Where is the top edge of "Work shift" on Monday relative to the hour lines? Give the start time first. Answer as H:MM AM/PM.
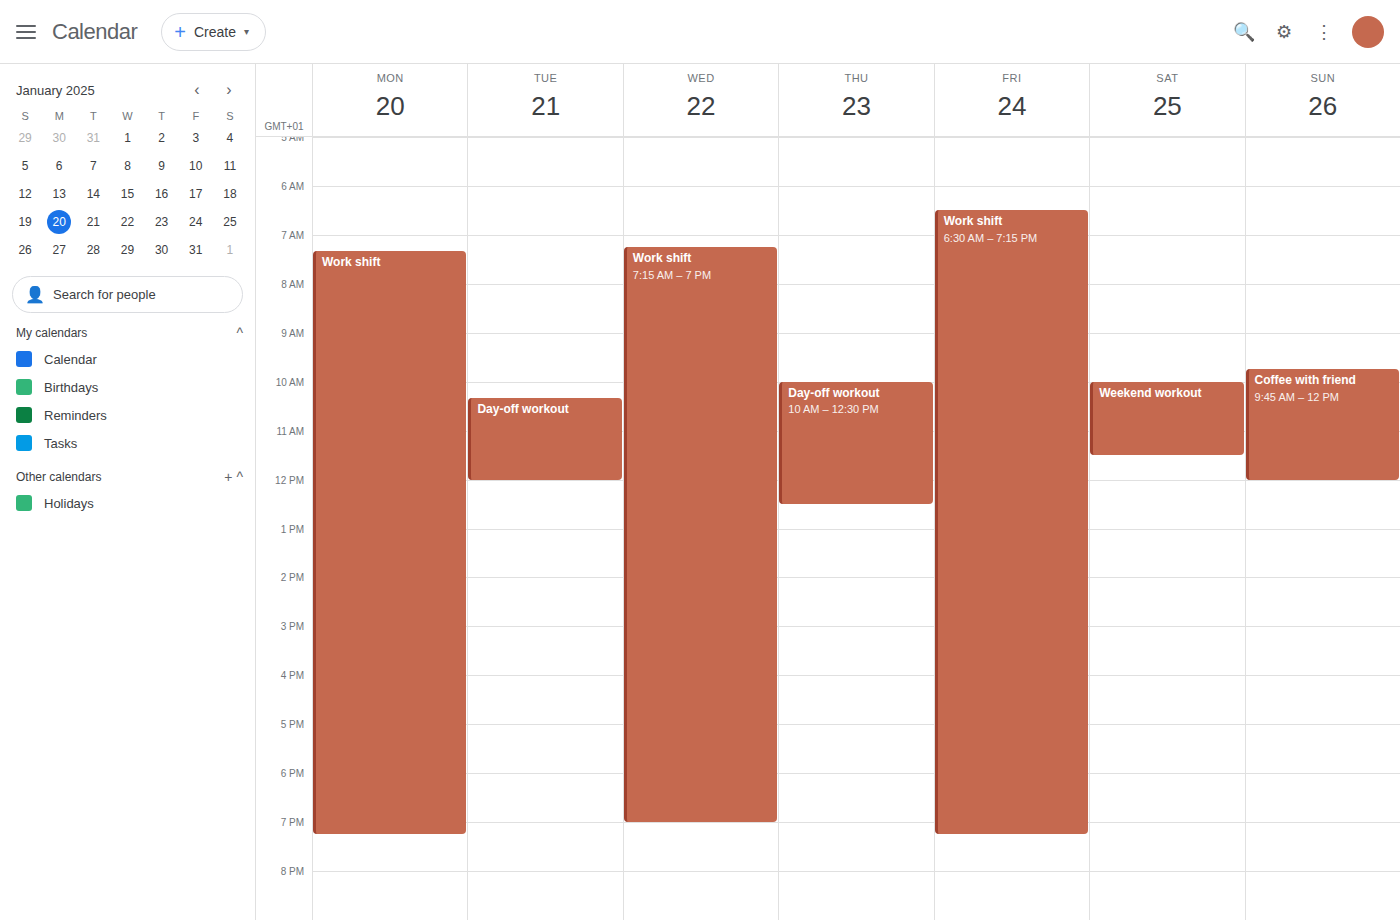
7:20 AM -- neither: 20 minutes below the 7 AM line and 40 minutes above the 8 AM line.